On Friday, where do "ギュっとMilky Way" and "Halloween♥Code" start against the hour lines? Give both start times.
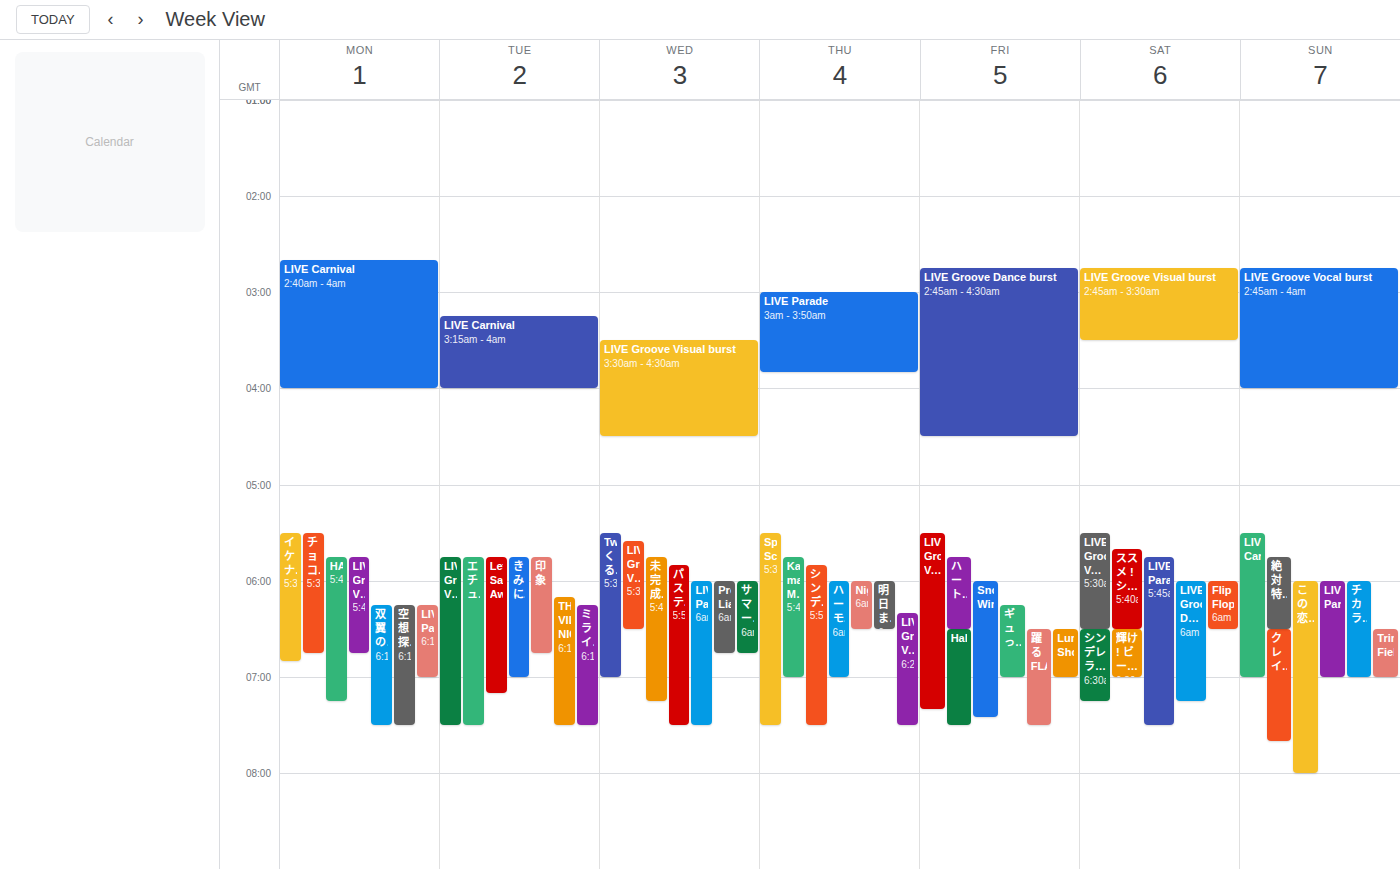
"ギュっとMilky Way": 6:15 AM, neither: a quarter of the way from the 6 AM line to the 7 AM line. "Halloween♥Code": 6:30 AM, halfway between the 6 AM and 7 AM lines.